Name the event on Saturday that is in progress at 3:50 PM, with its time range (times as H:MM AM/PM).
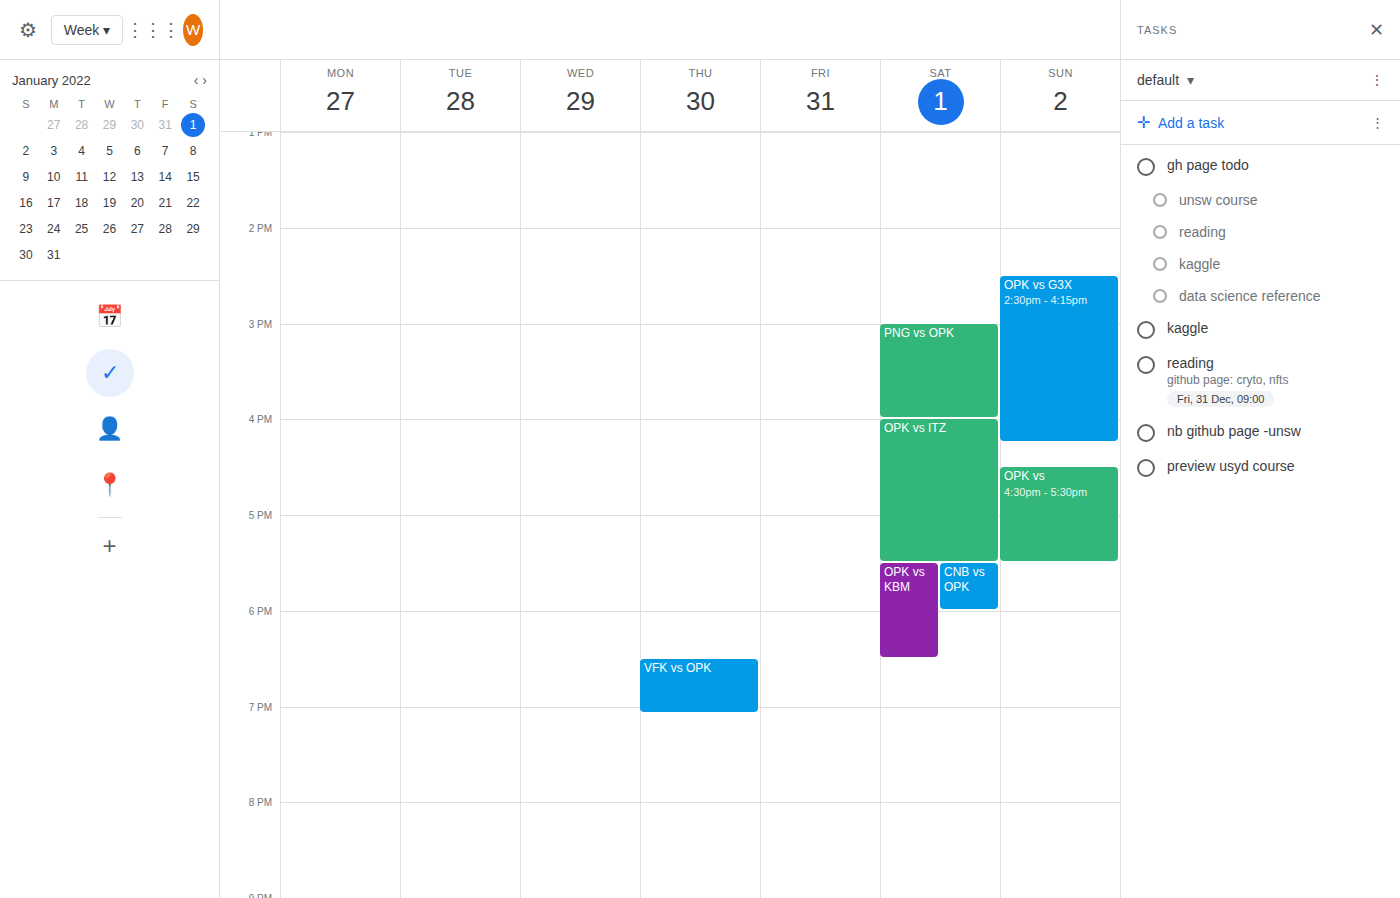
"PNG vs OPK", 3:00 PM to 4:00 PM